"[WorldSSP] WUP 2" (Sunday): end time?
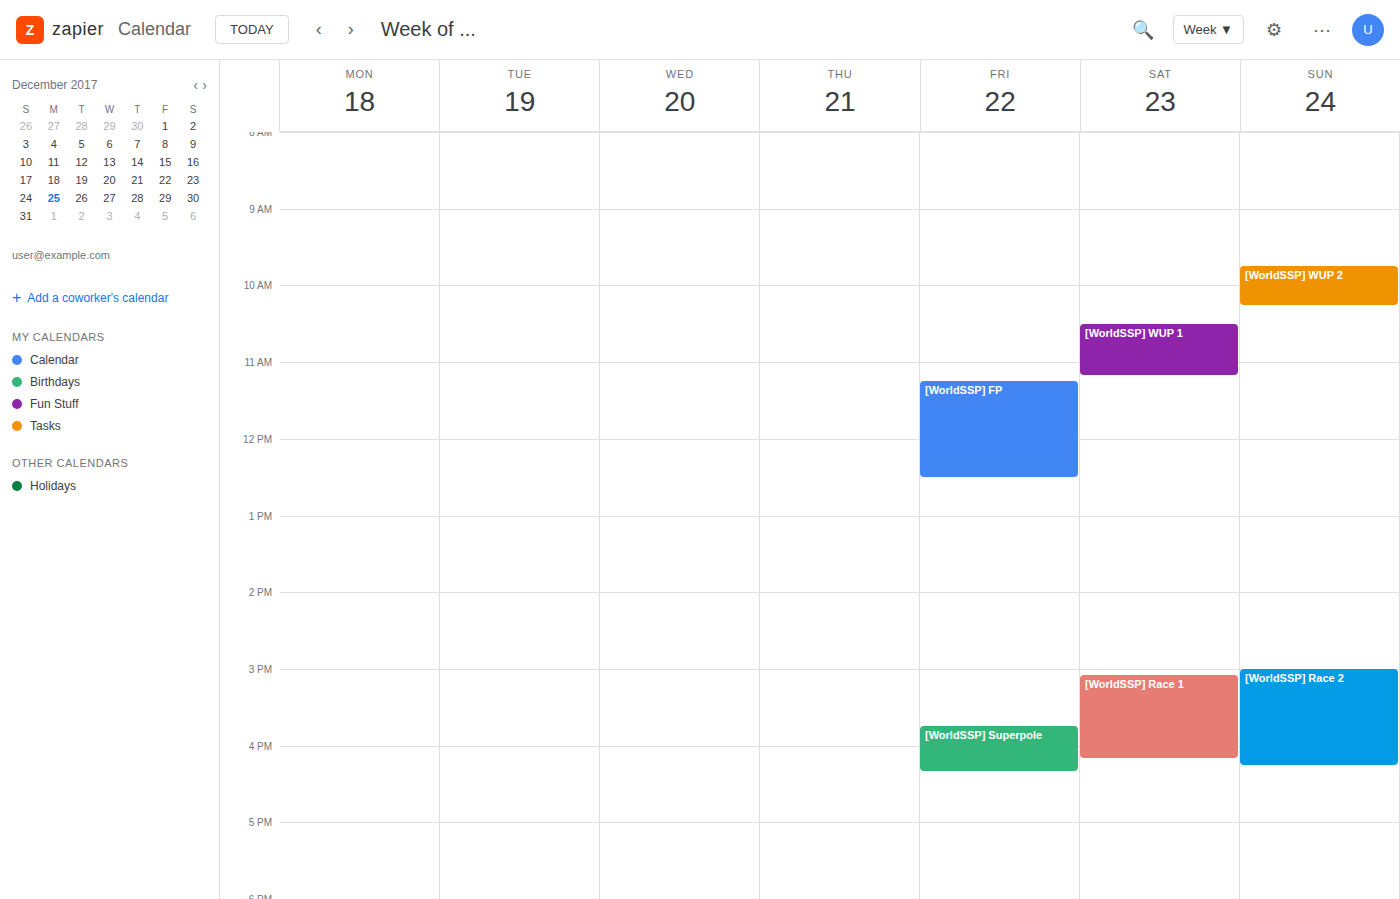
10:15 AM